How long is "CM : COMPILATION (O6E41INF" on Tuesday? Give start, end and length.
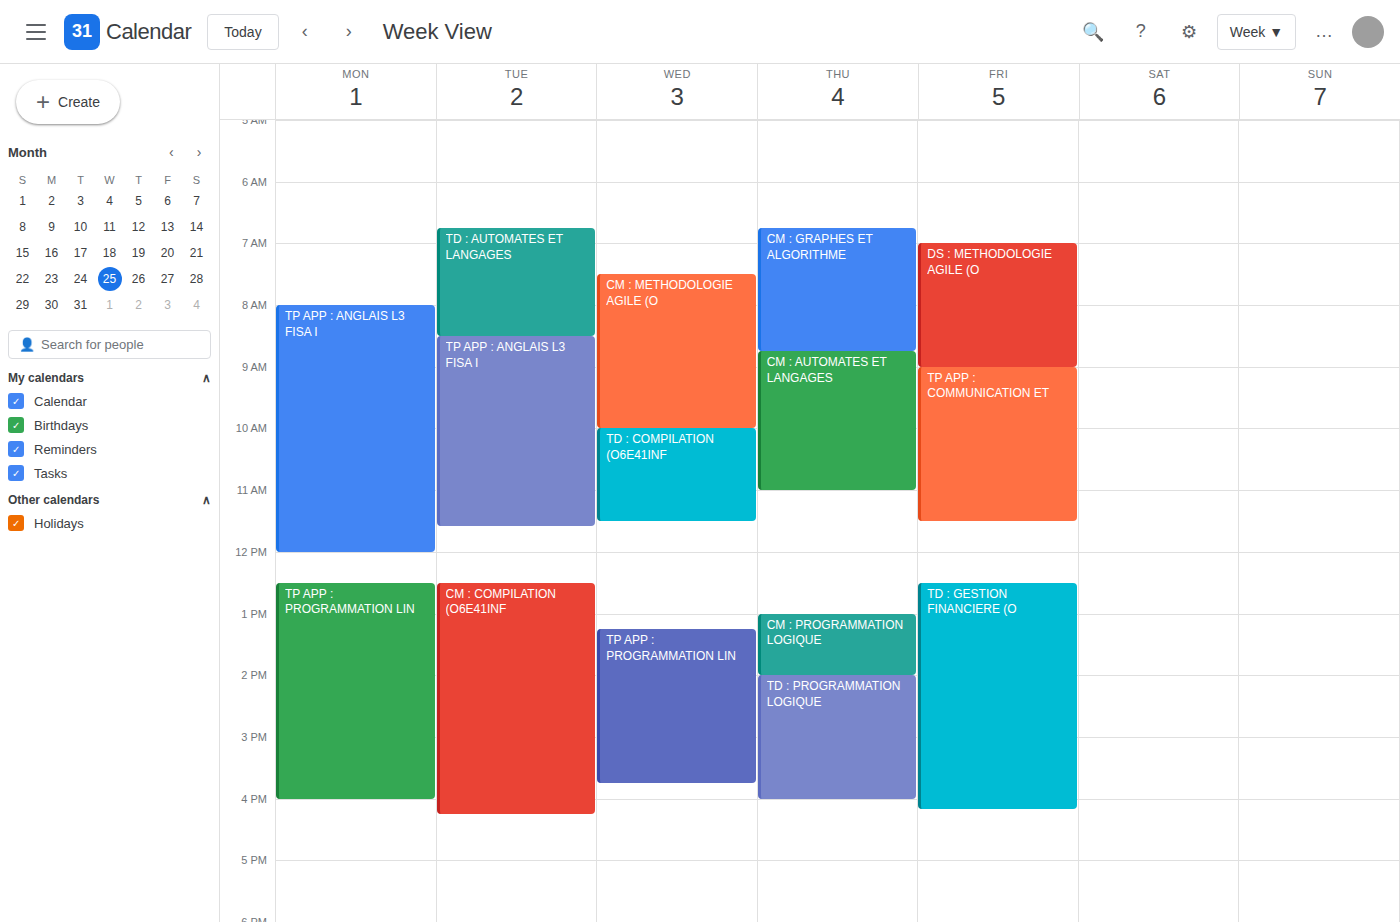
12:30 PM to 4:15 PM, 3 hours 45 minutes